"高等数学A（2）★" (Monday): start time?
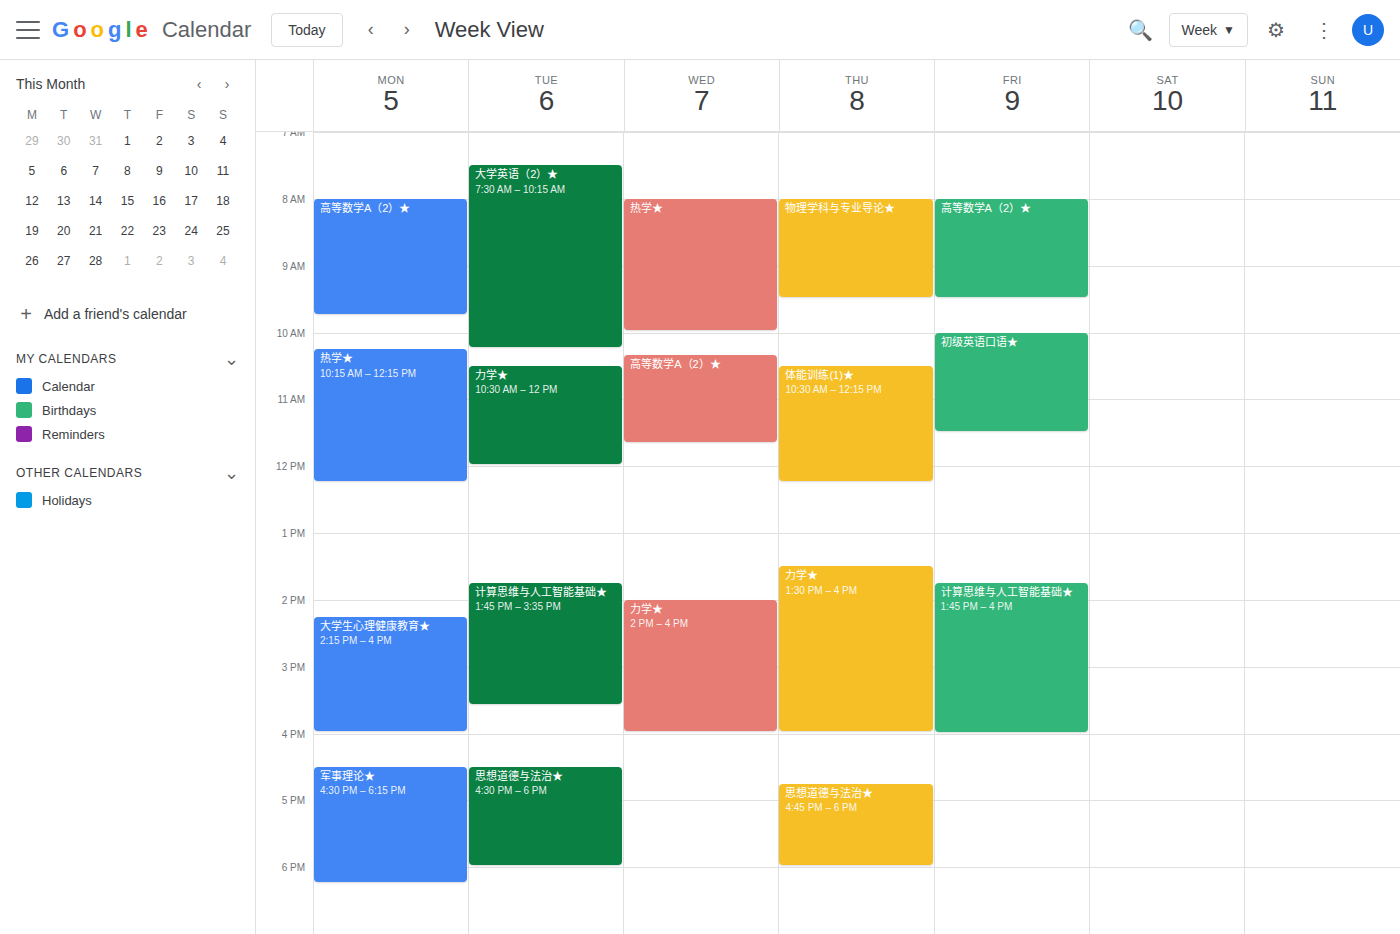
8:00 AM